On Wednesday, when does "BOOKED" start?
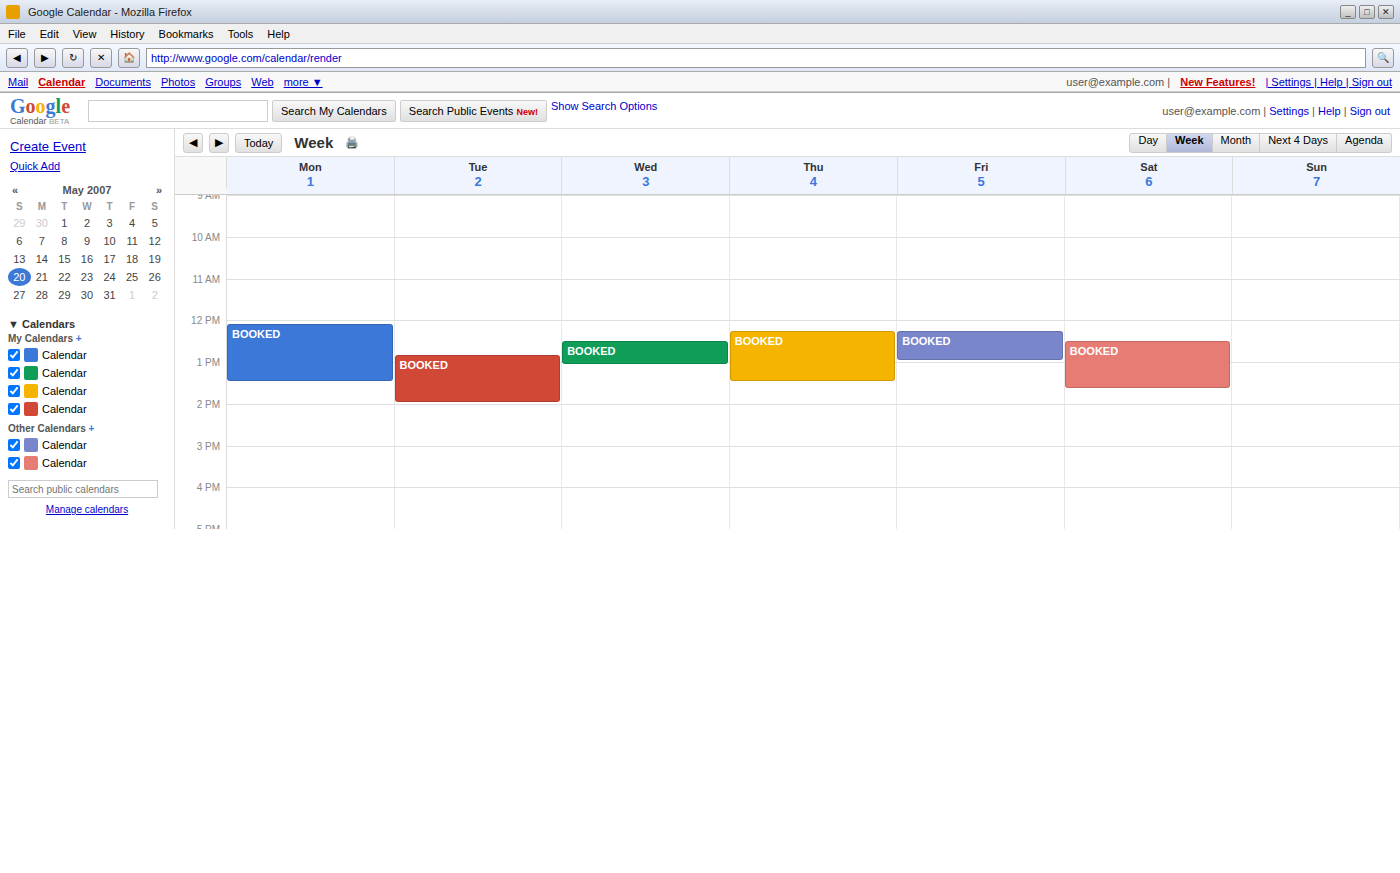
12:30 PM